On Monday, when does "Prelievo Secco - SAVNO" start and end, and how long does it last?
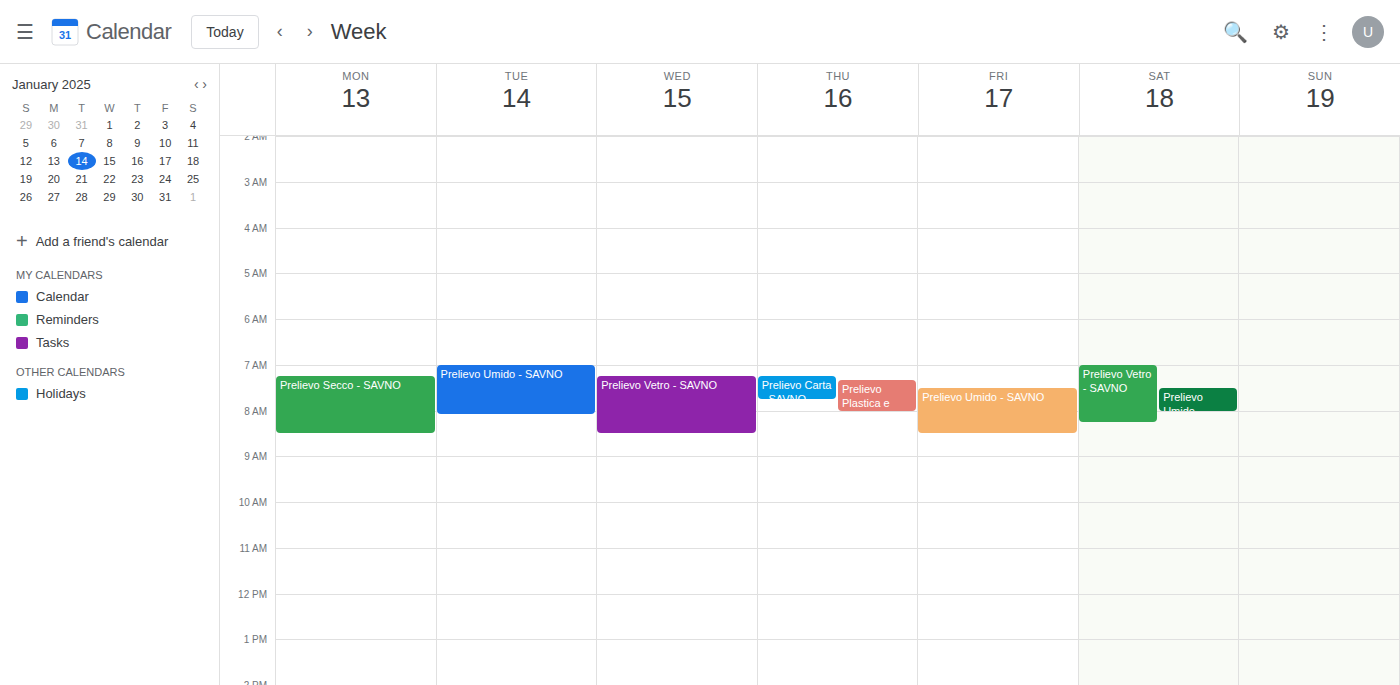
7:15 AM to 8:30 AM, 1 hour 15 minutes